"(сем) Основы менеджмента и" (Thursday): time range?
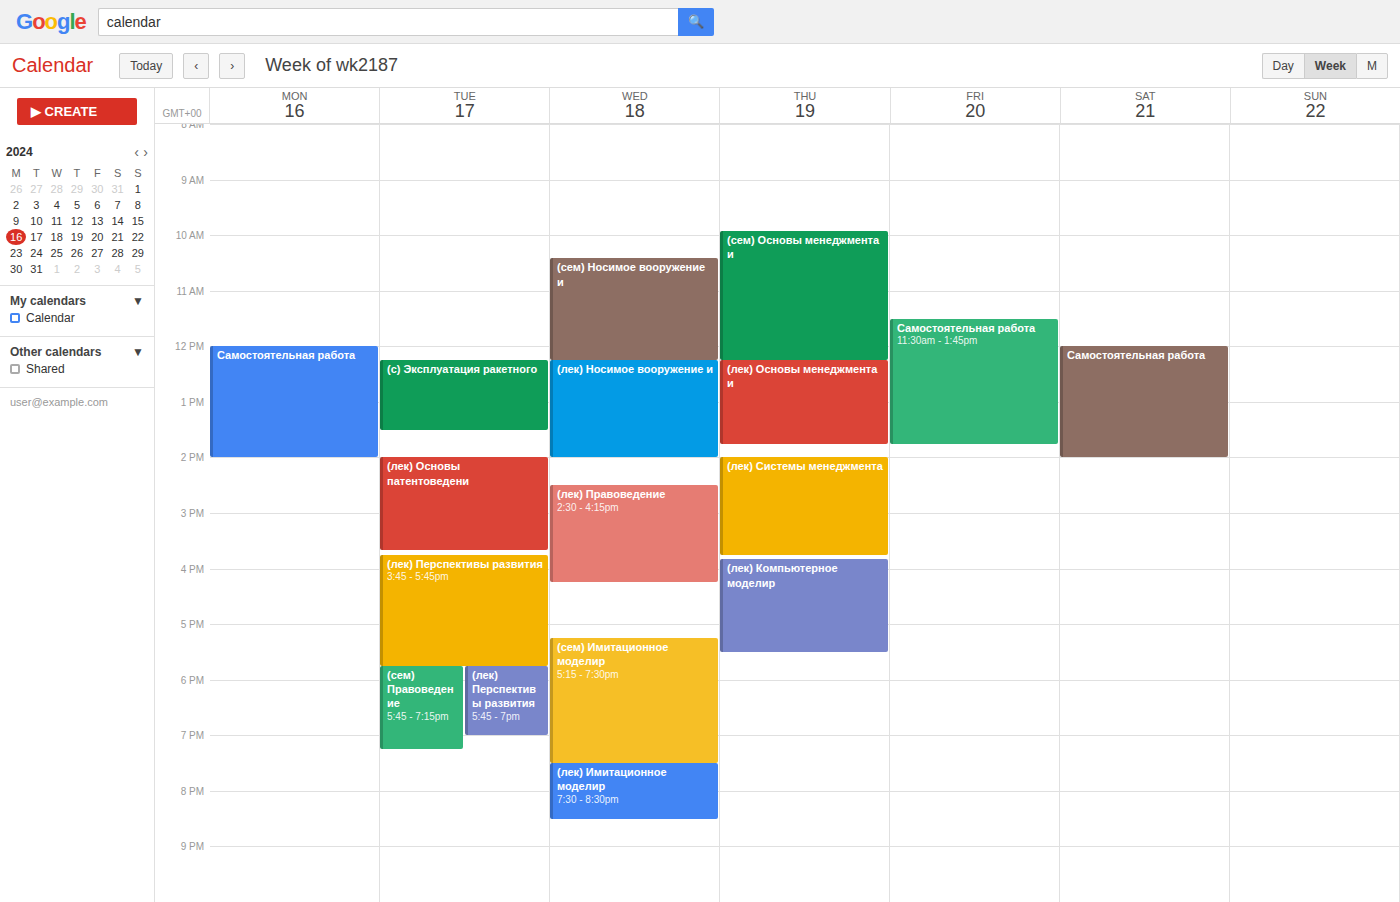
9:55 AM to 12:15 PM